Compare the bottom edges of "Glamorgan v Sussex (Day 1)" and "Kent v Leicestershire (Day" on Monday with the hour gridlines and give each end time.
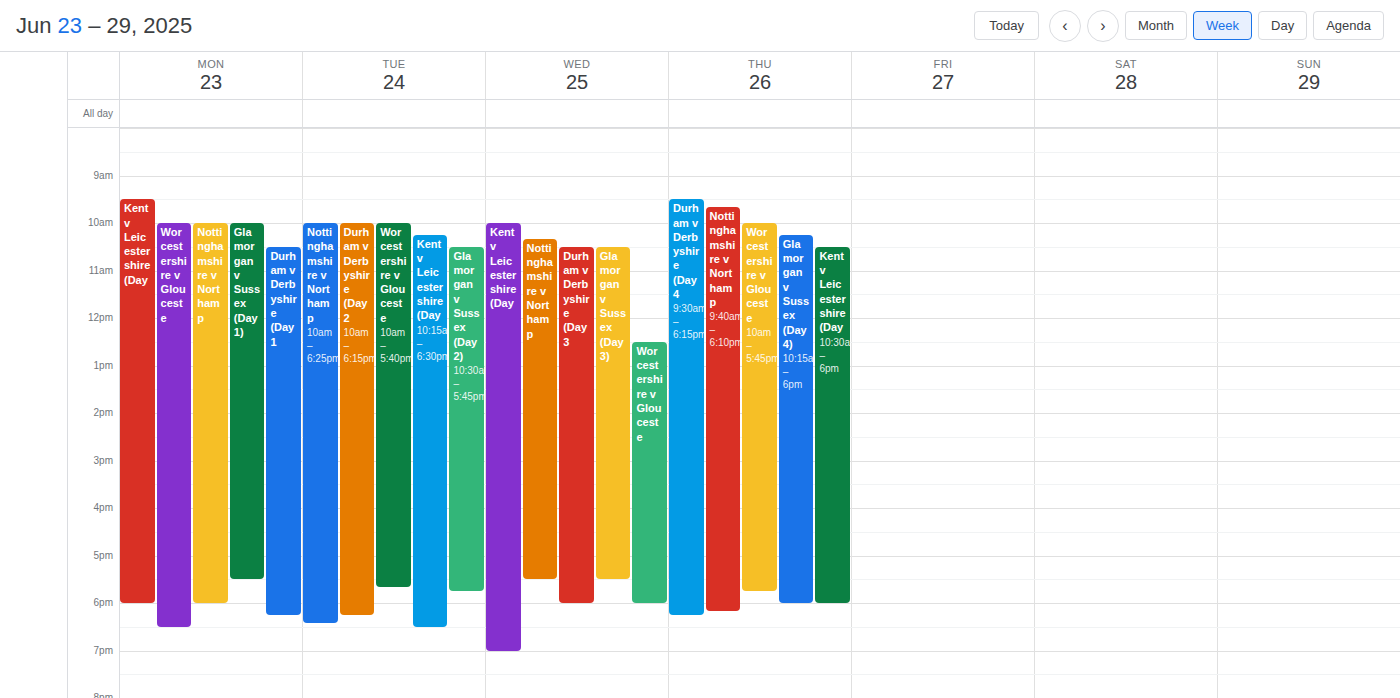
"Glamorgan v Sussex (Day 1)": 5:30 PM, halfway between the 5 PM and 6 PM lines. "Kent v Leicestershire (Day": 6:00 PM, exactly on the 6 PM line.